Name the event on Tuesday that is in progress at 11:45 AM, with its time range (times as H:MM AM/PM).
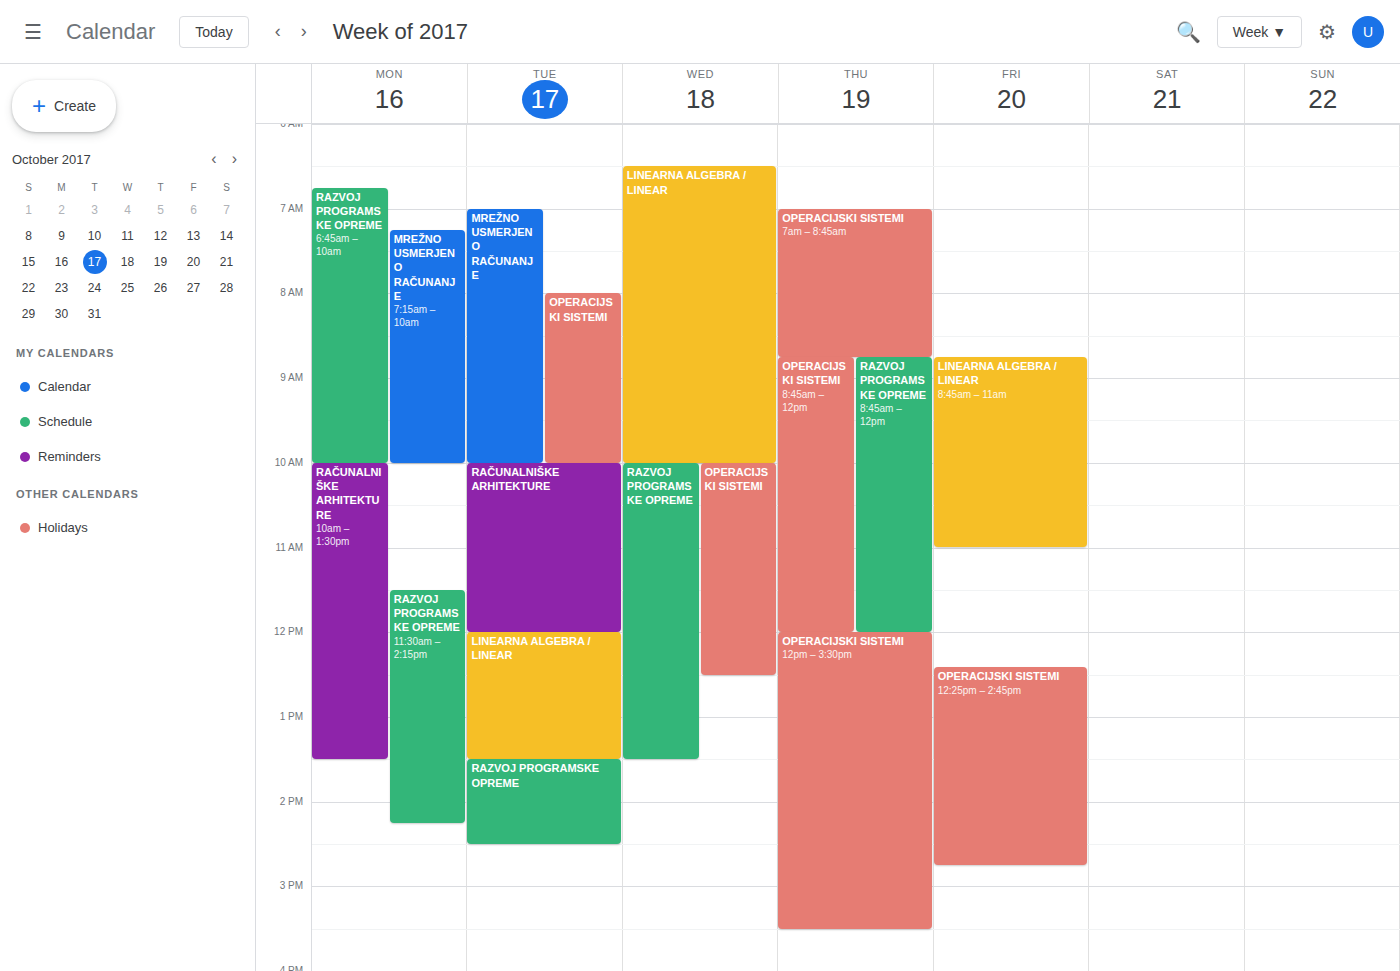
"RAČUNALNIŠKE ARHITEKTURE", 10:00 AM to 12:00 PM